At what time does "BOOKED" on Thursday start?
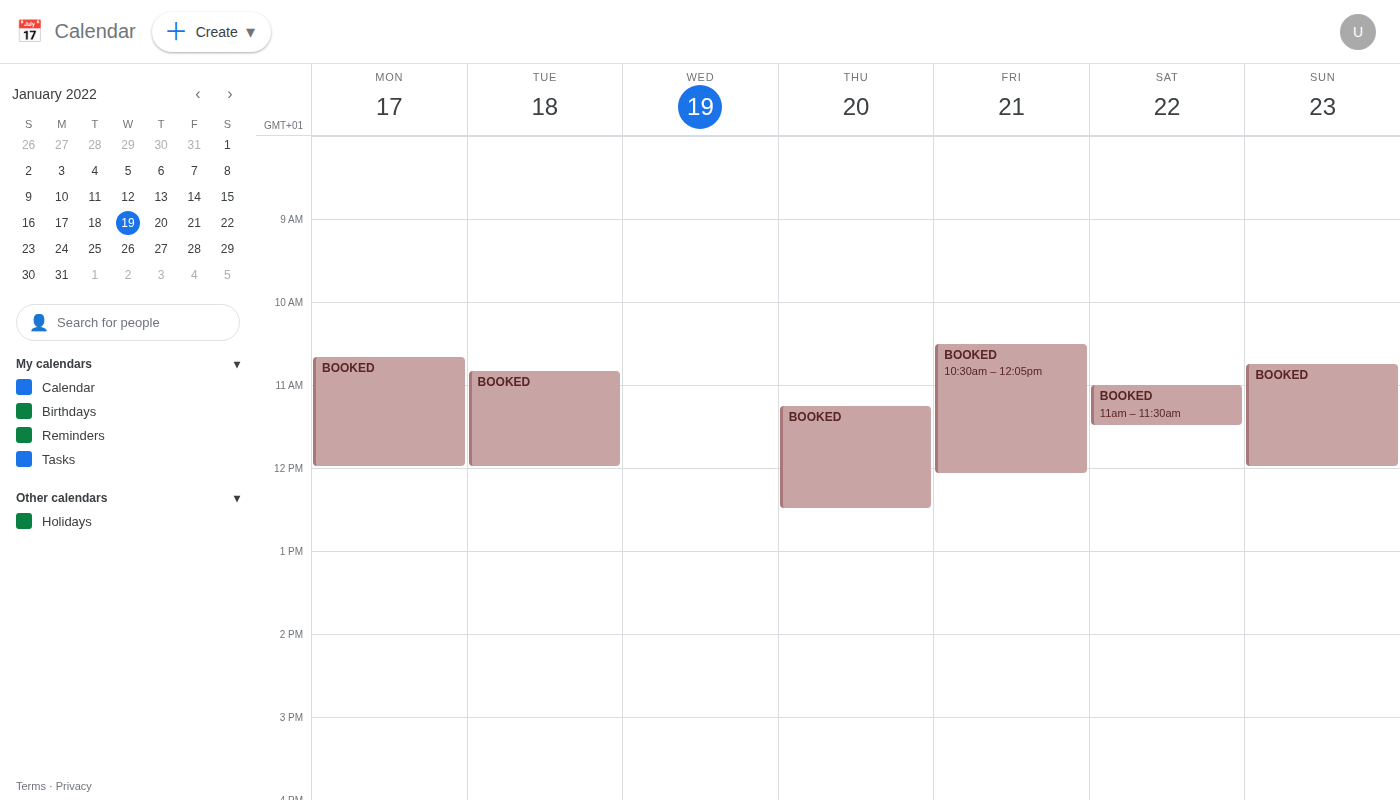
11:15 AM